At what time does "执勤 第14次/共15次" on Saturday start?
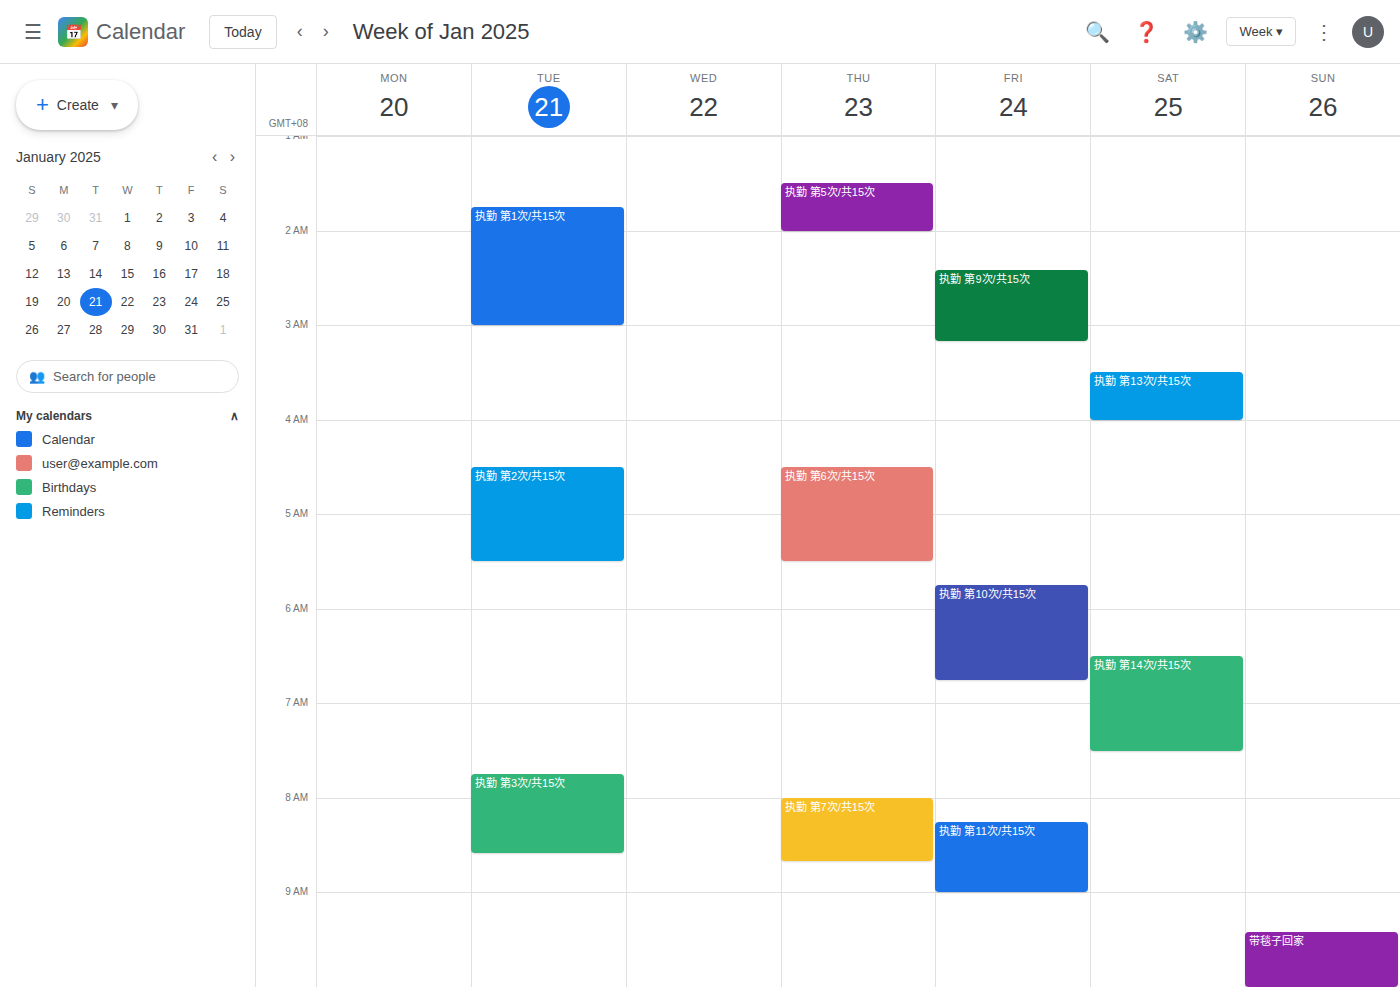
6:30 AM